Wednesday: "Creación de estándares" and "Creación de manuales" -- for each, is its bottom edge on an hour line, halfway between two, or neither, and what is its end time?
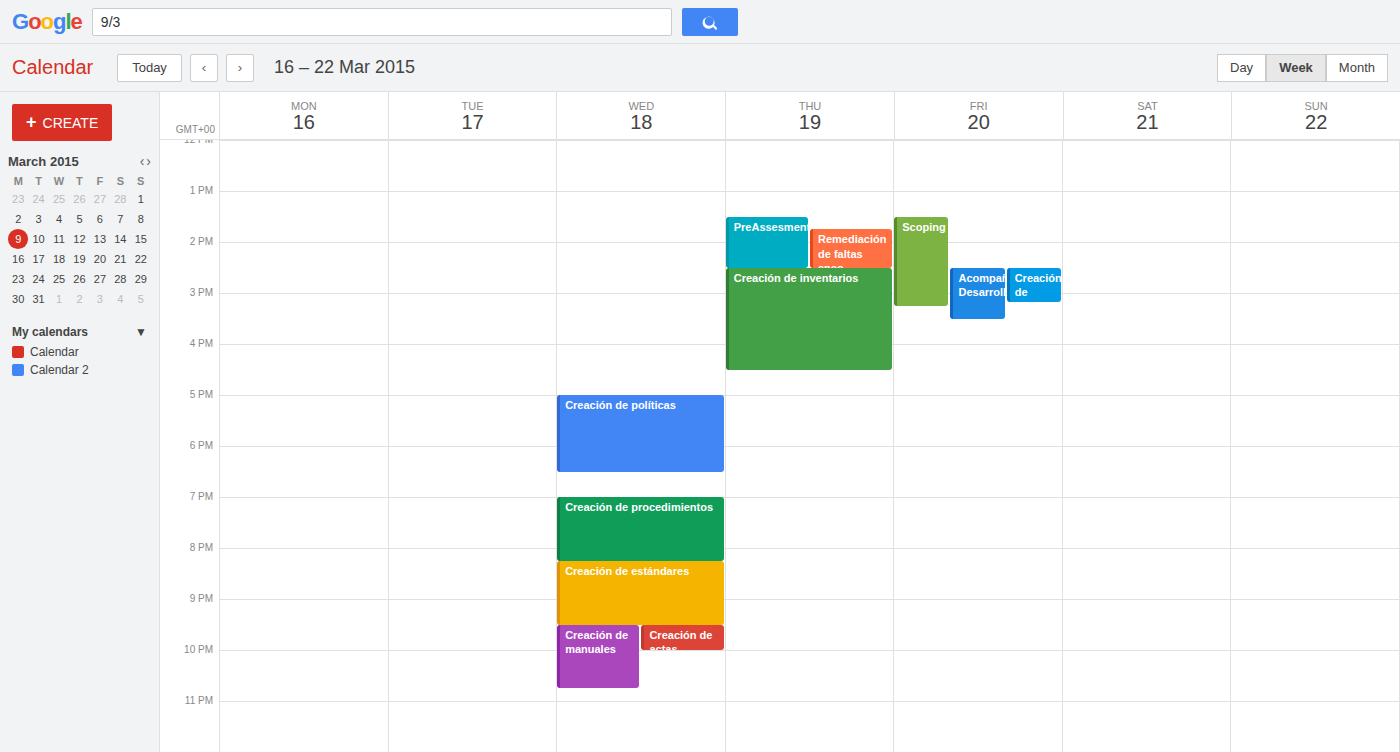
"Creación de estándares": 21:30, halfway between the 21:00 and 22:00 lines. "Creación de manuales": 22:45, neither: three quarters of the way from the 22:00 line to the 23:00 line.